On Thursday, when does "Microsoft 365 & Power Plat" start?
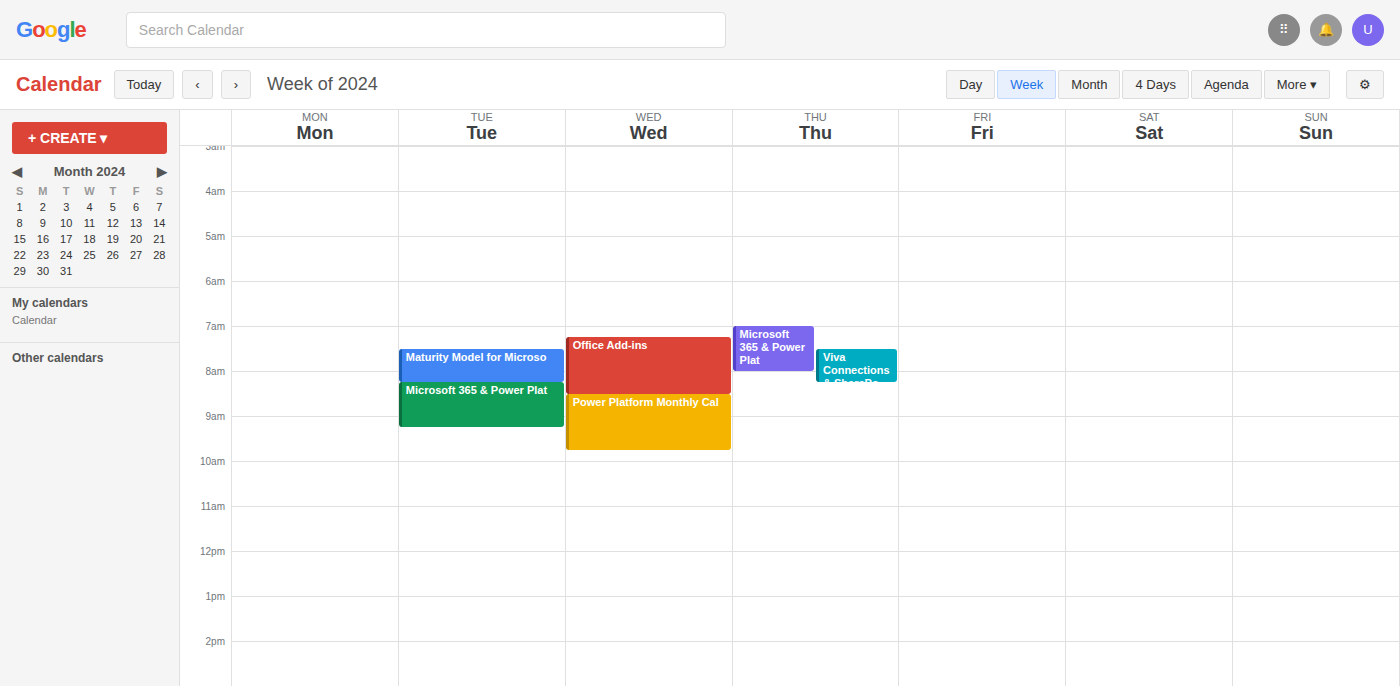
7:00 AM